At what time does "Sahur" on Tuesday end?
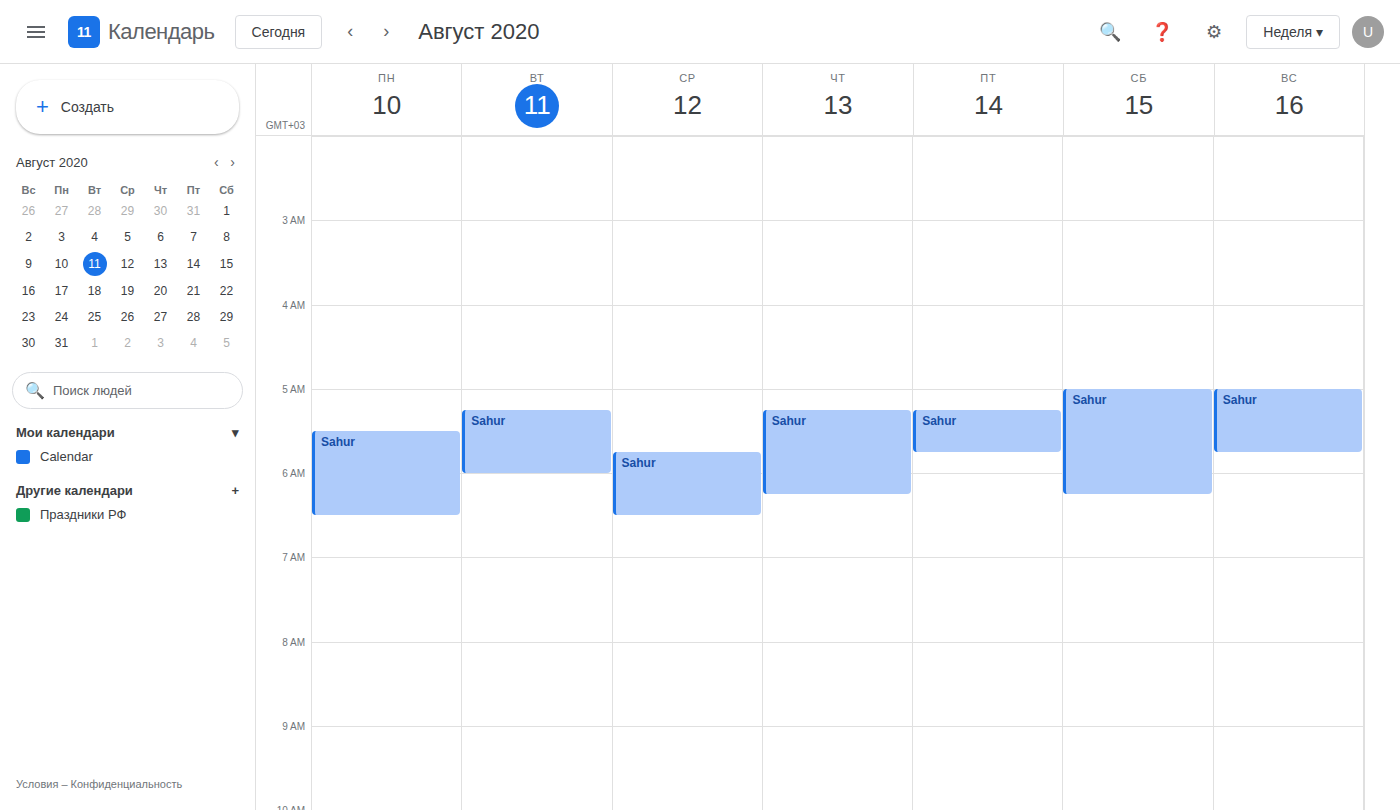
6:00 AM